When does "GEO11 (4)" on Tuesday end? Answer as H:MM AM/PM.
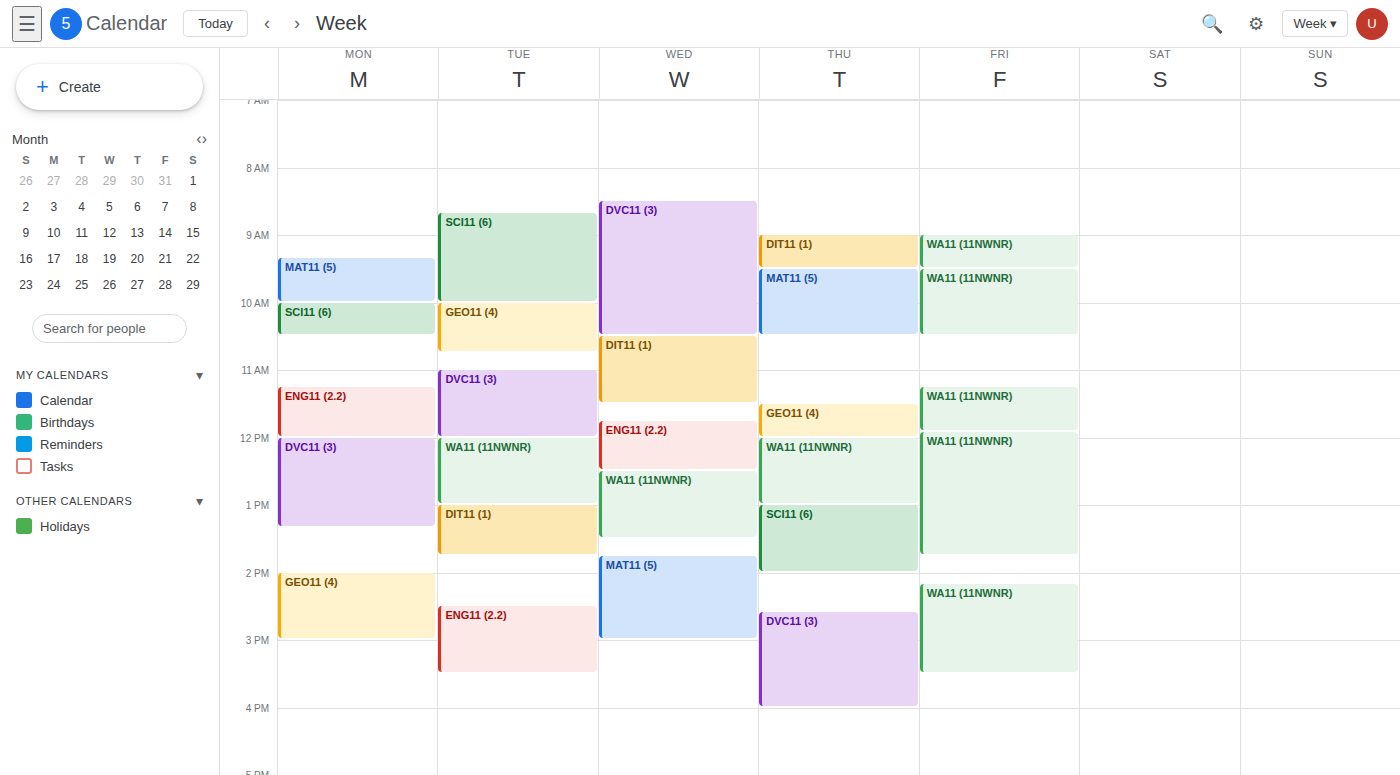
10:45 AM